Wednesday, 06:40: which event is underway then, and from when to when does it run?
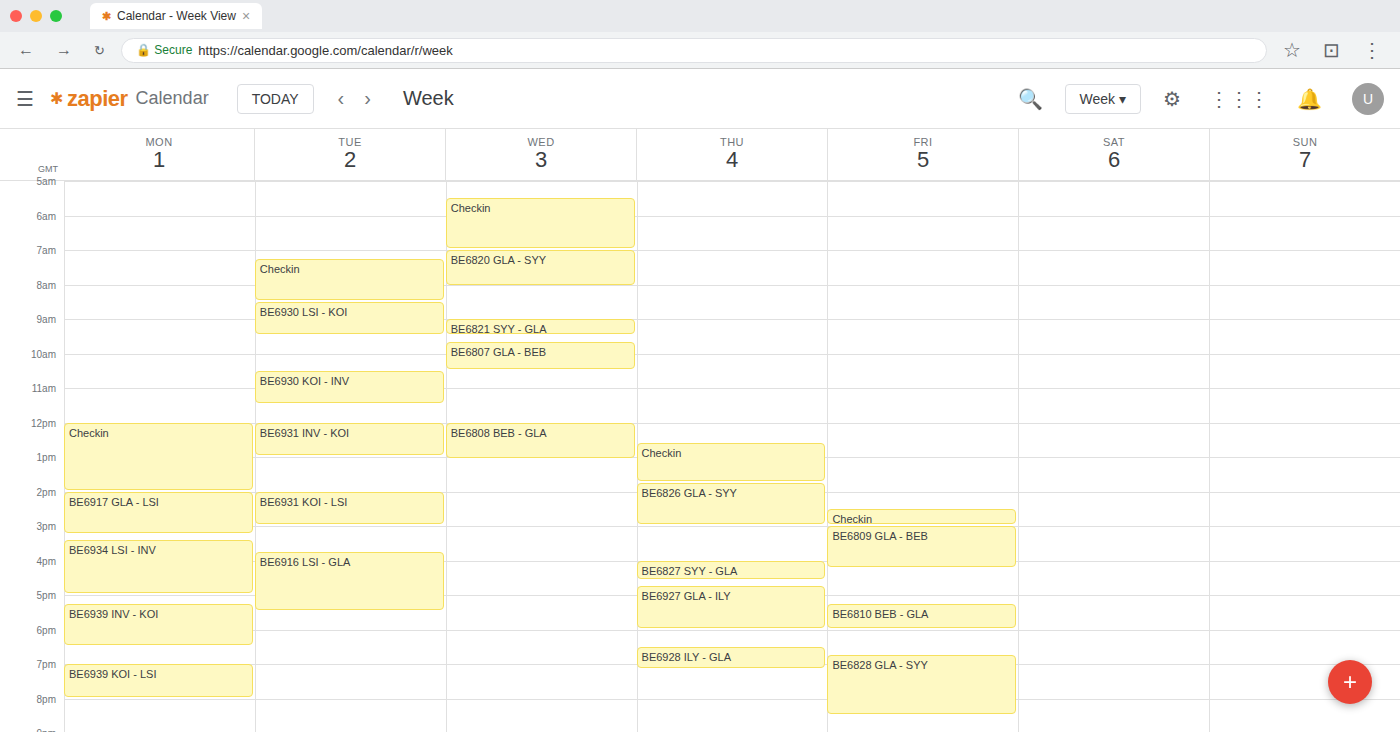
"Checkin", 05:30 to 07:00